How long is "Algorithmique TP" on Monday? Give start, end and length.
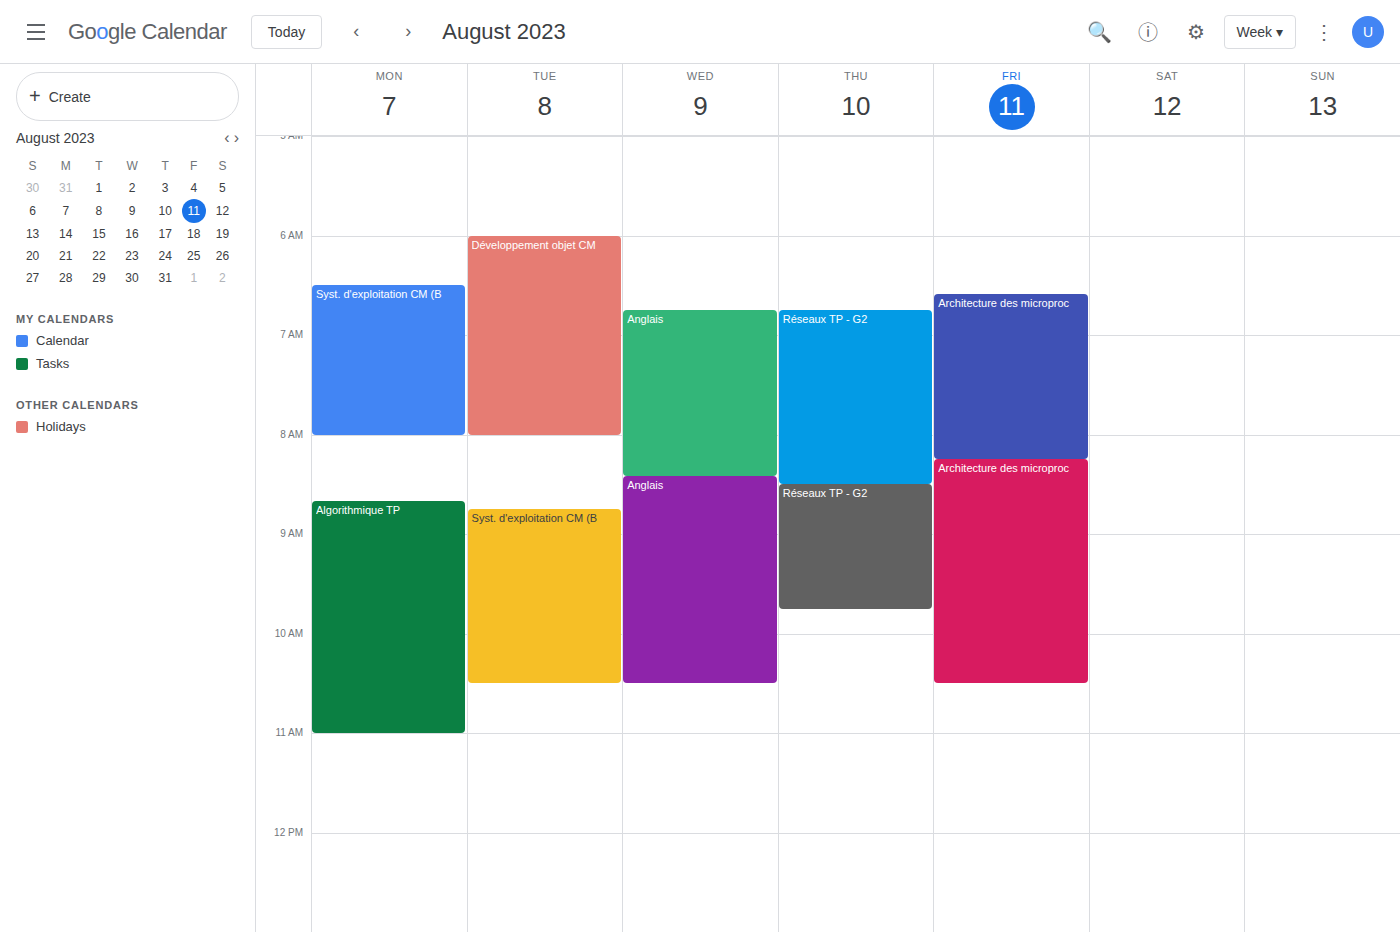
8:40 AM to 11:00 AM, 2 hours 20 minutes